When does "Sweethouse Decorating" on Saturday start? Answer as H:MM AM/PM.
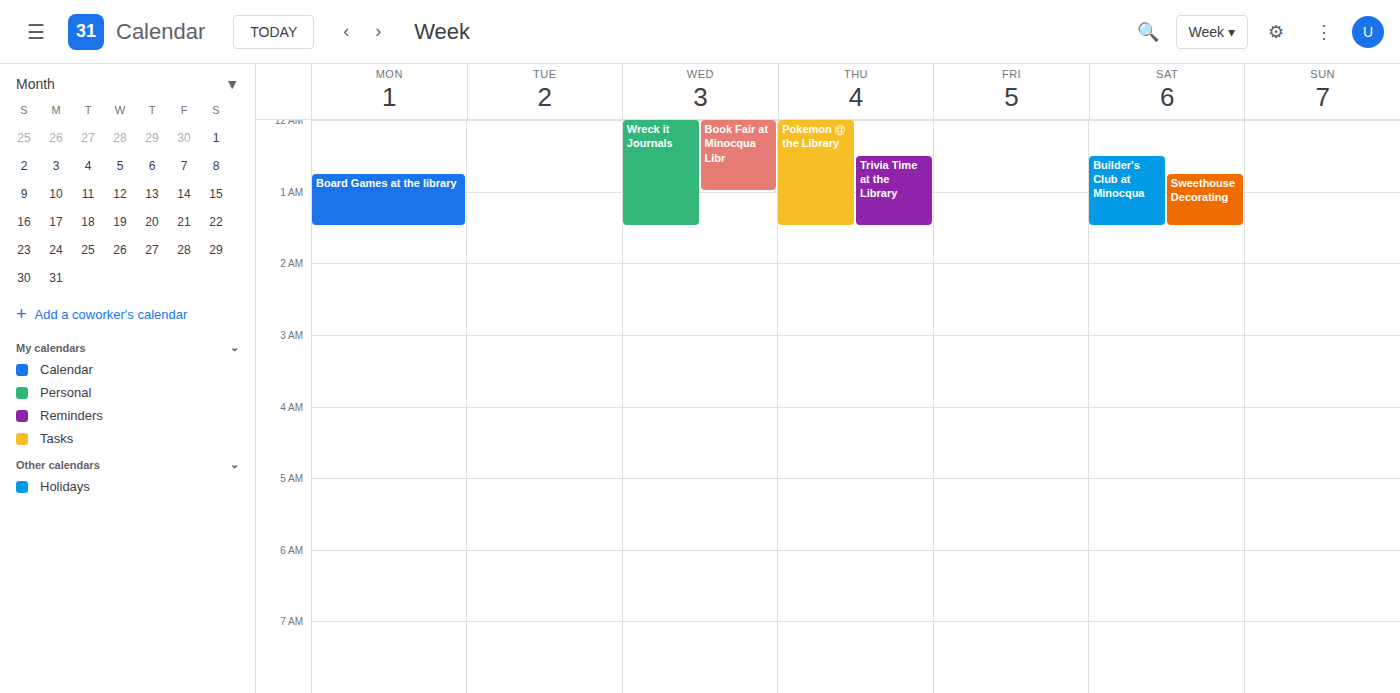
12:45 AM